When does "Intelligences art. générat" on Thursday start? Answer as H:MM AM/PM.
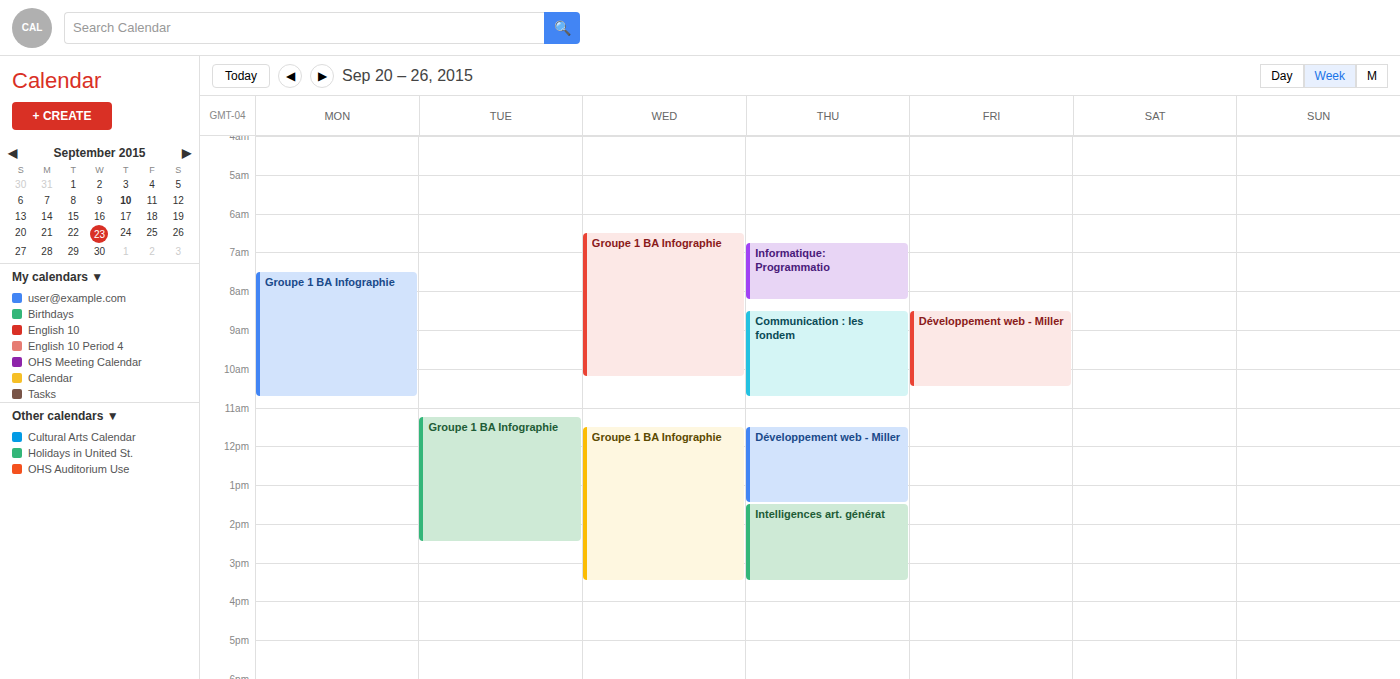
1:30 PM